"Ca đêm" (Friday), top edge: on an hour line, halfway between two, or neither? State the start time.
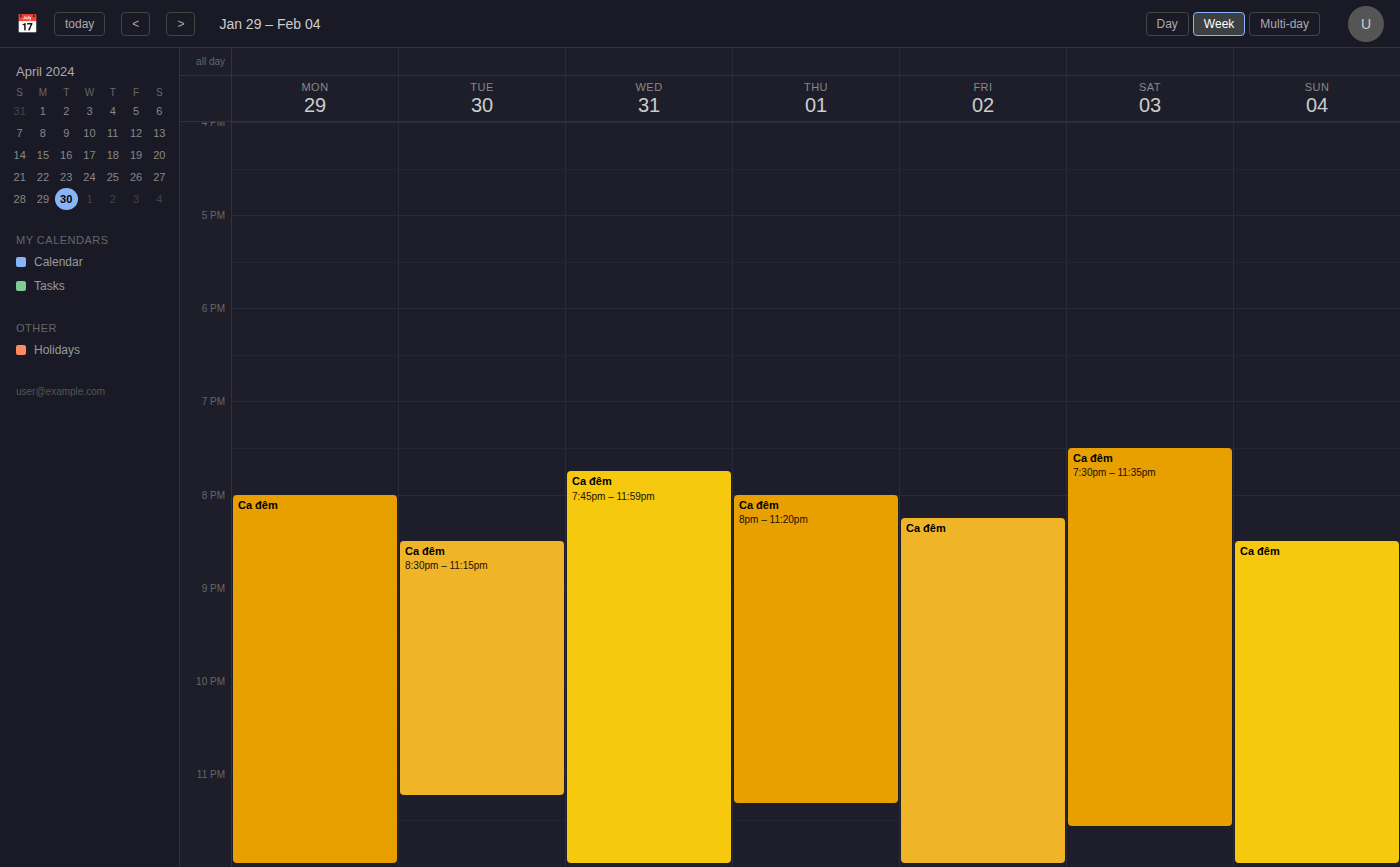
8:15 PM -- neither: a quarter of the way from the 8 PM line to the 9 PM line.